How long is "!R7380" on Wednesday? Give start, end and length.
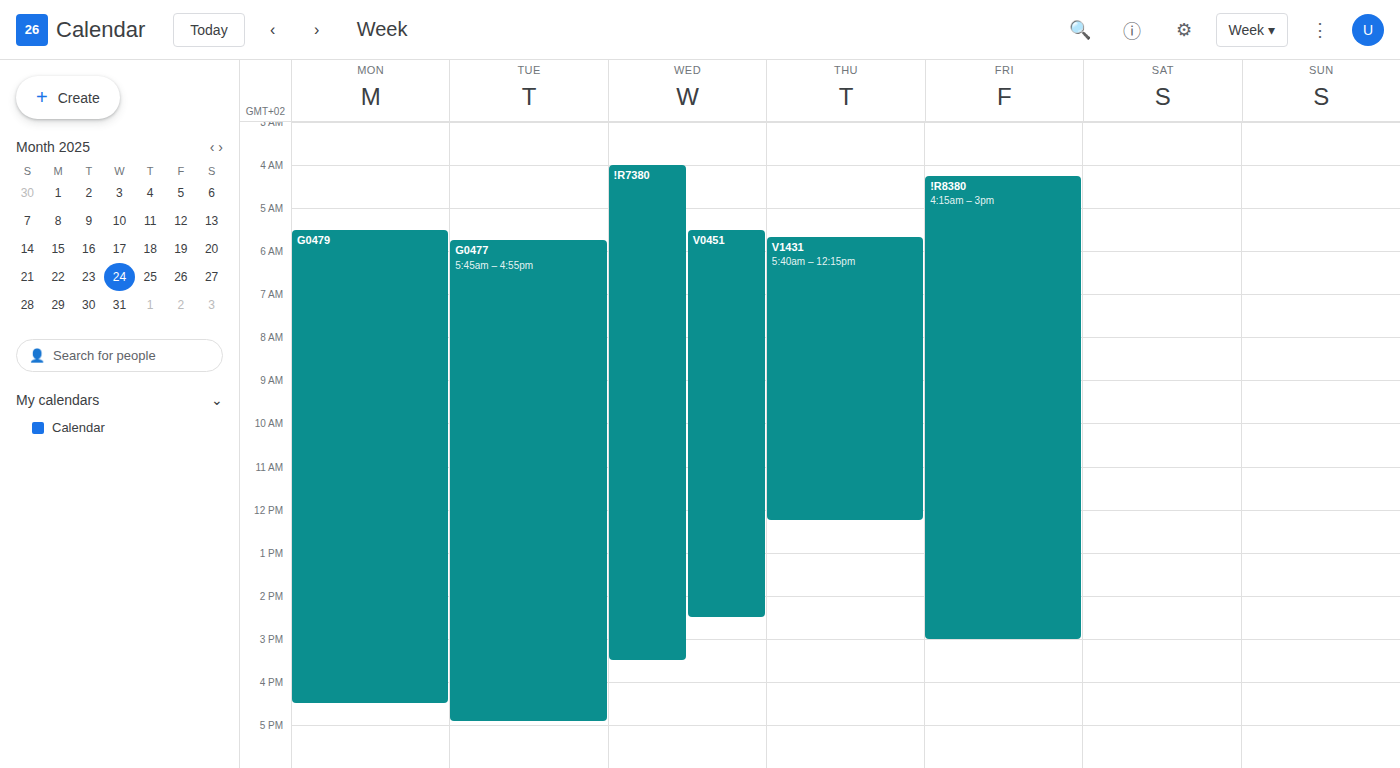
4:00 AM to 3:30 PM, 11 hours 30 minutes